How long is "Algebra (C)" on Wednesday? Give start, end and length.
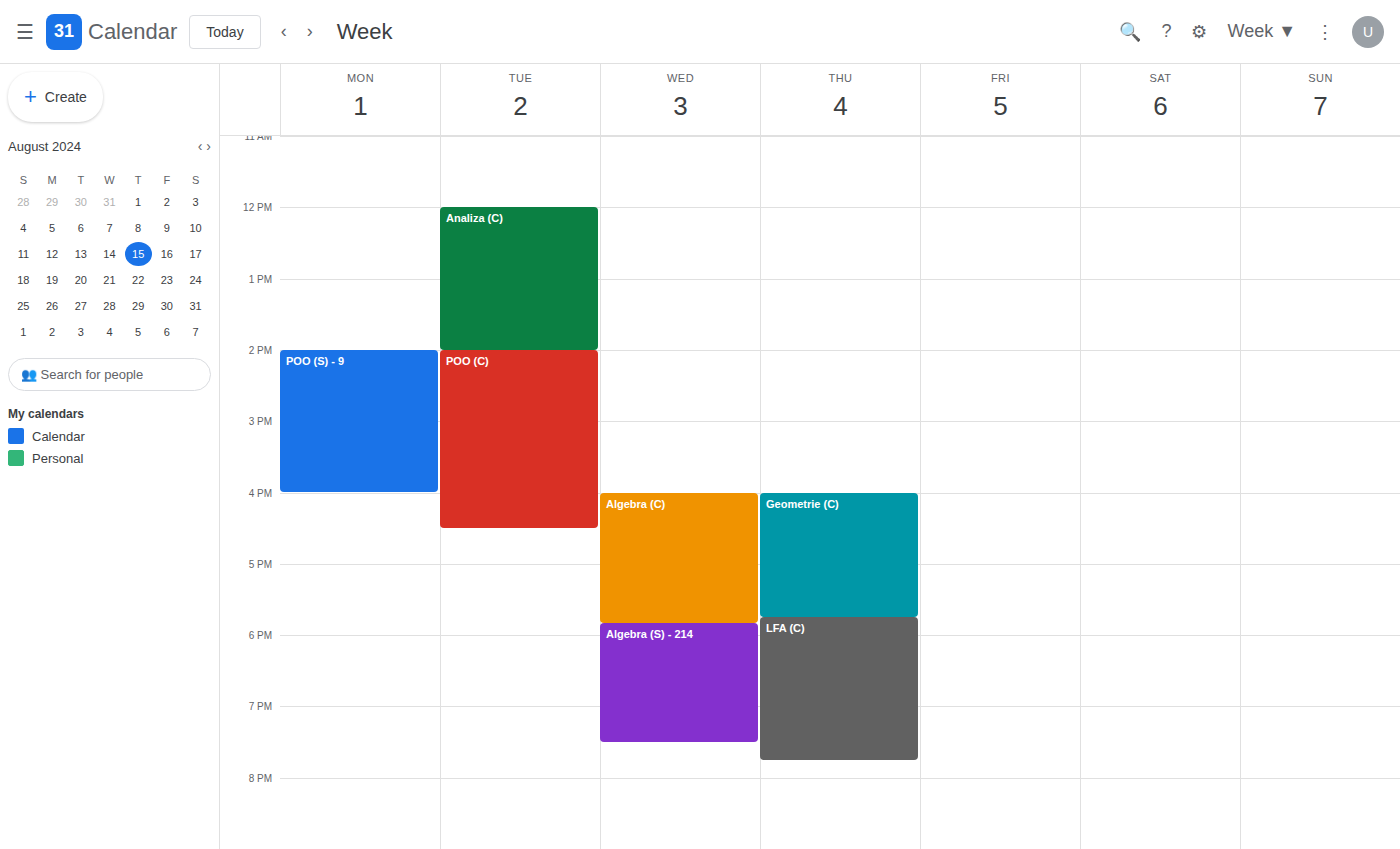
4:00 PM to 5:50 PM, 1 hour 50 minutes